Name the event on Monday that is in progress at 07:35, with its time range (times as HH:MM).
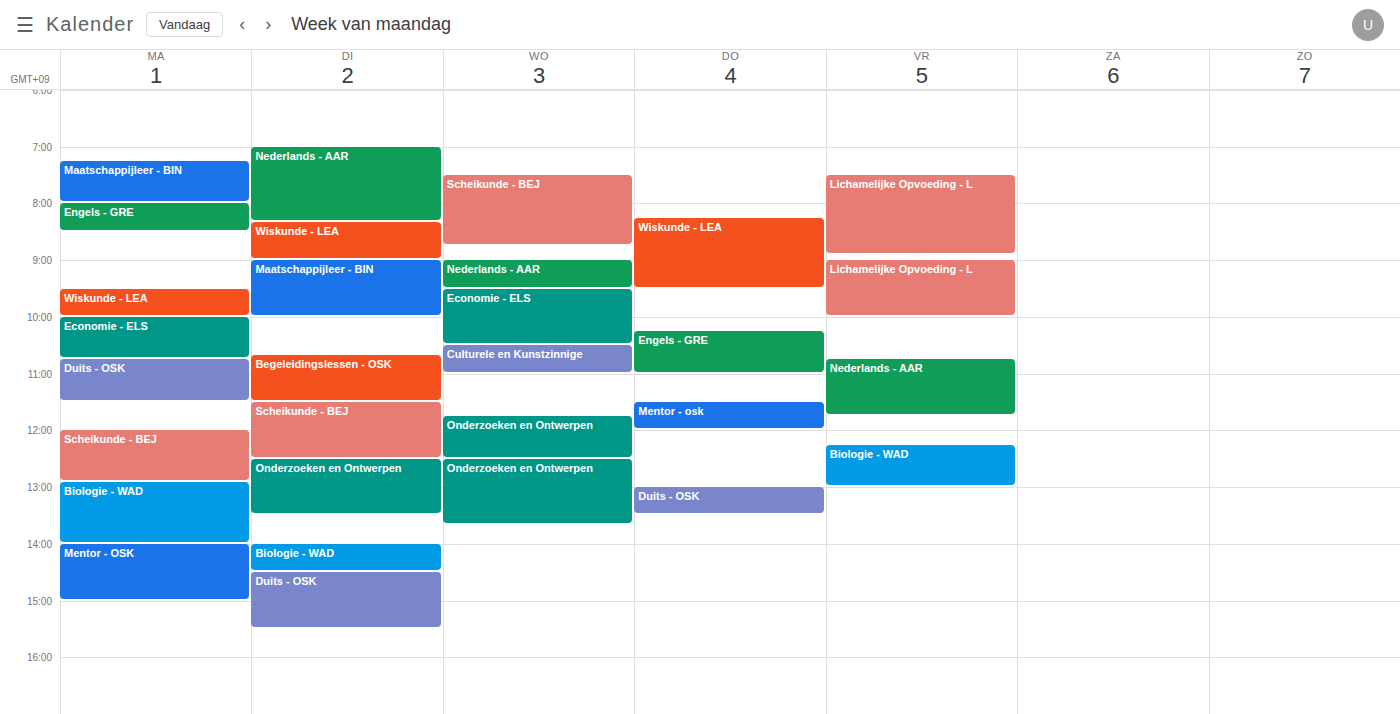
"Maatschappijleer - BIN", 07:15 to 08:00